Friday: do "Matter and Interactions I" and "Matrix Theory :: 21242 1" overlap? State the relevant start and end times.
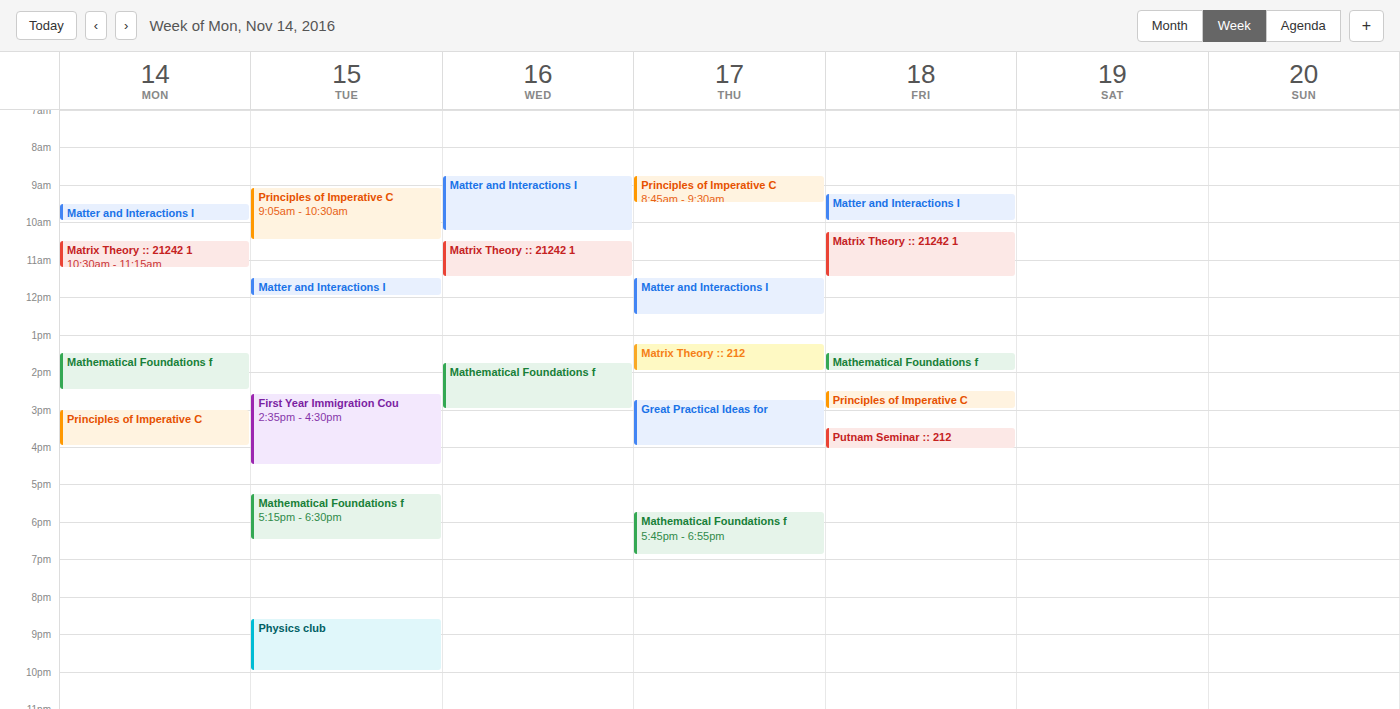
"Matter and Interactions I" ends at 10:00 AM and "Matrix Theory :: 21242 1" starts at 10:15 AM -- no overlap.